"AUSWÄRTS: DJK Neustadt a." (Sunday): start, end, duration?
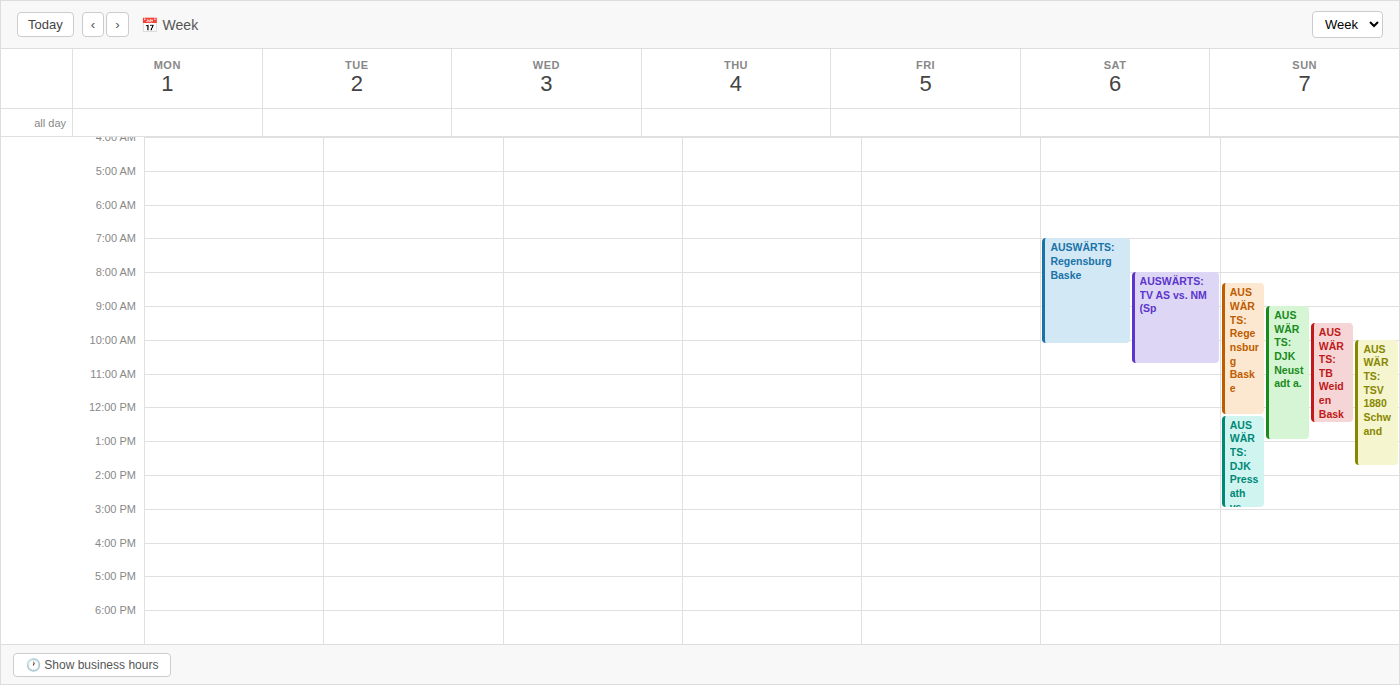
9:00 AM to 1:00 PM, 4 hours